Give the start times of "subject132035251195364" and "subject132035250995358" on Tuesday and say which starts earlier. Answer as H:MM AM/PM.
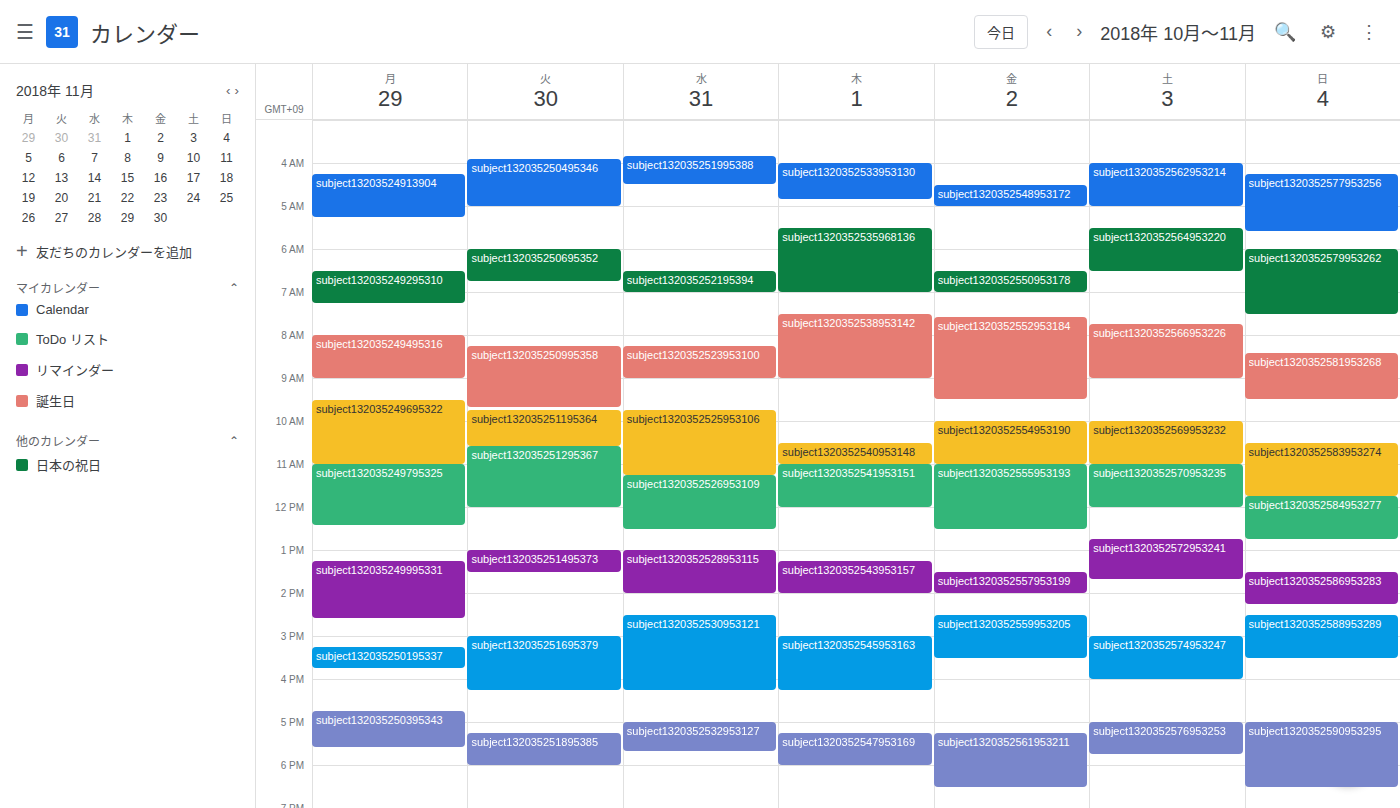
"subject132035250995358" 8:15 AM; "subject132035251195364" 9:45 AM.